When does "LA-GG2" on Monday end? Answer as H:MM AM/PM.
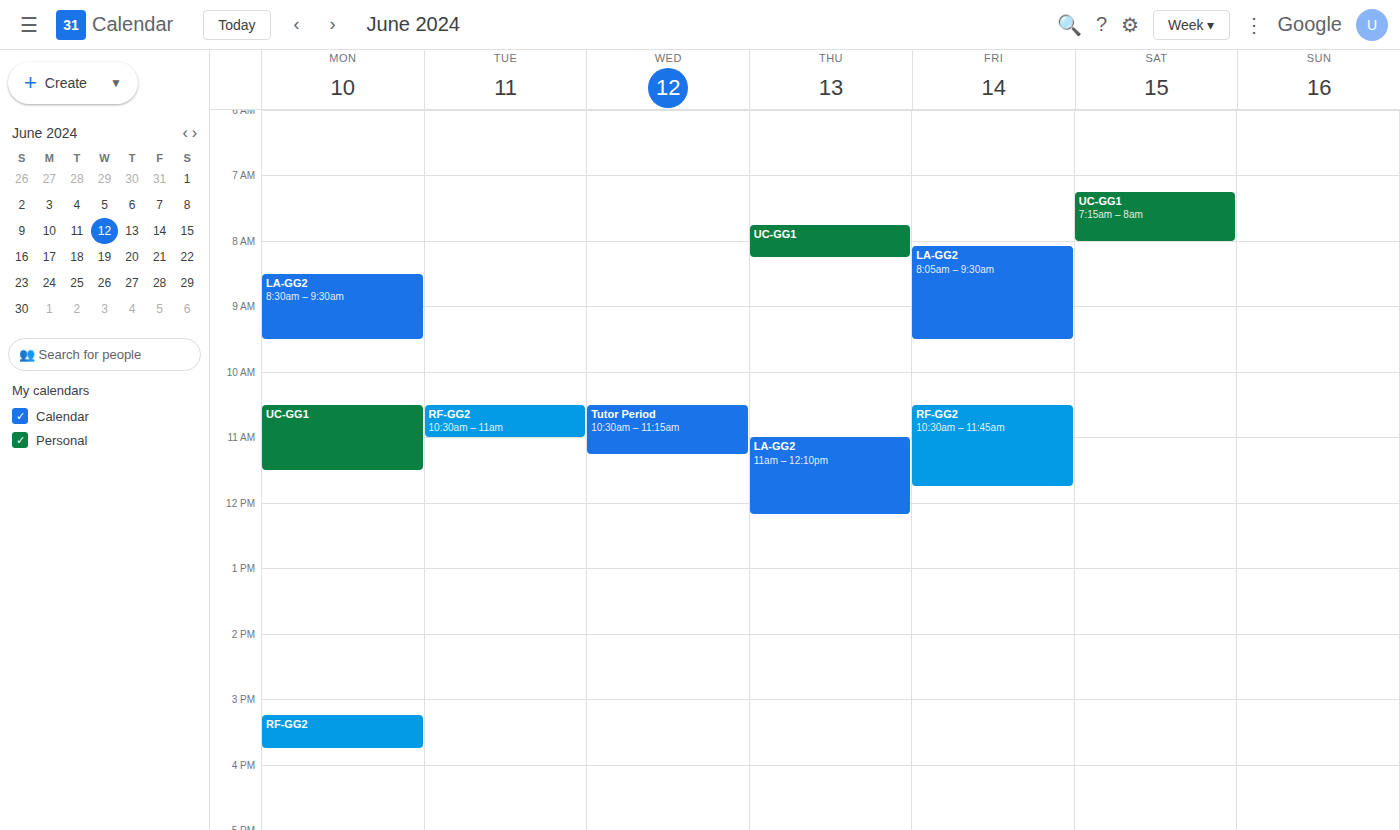
9:30 AM